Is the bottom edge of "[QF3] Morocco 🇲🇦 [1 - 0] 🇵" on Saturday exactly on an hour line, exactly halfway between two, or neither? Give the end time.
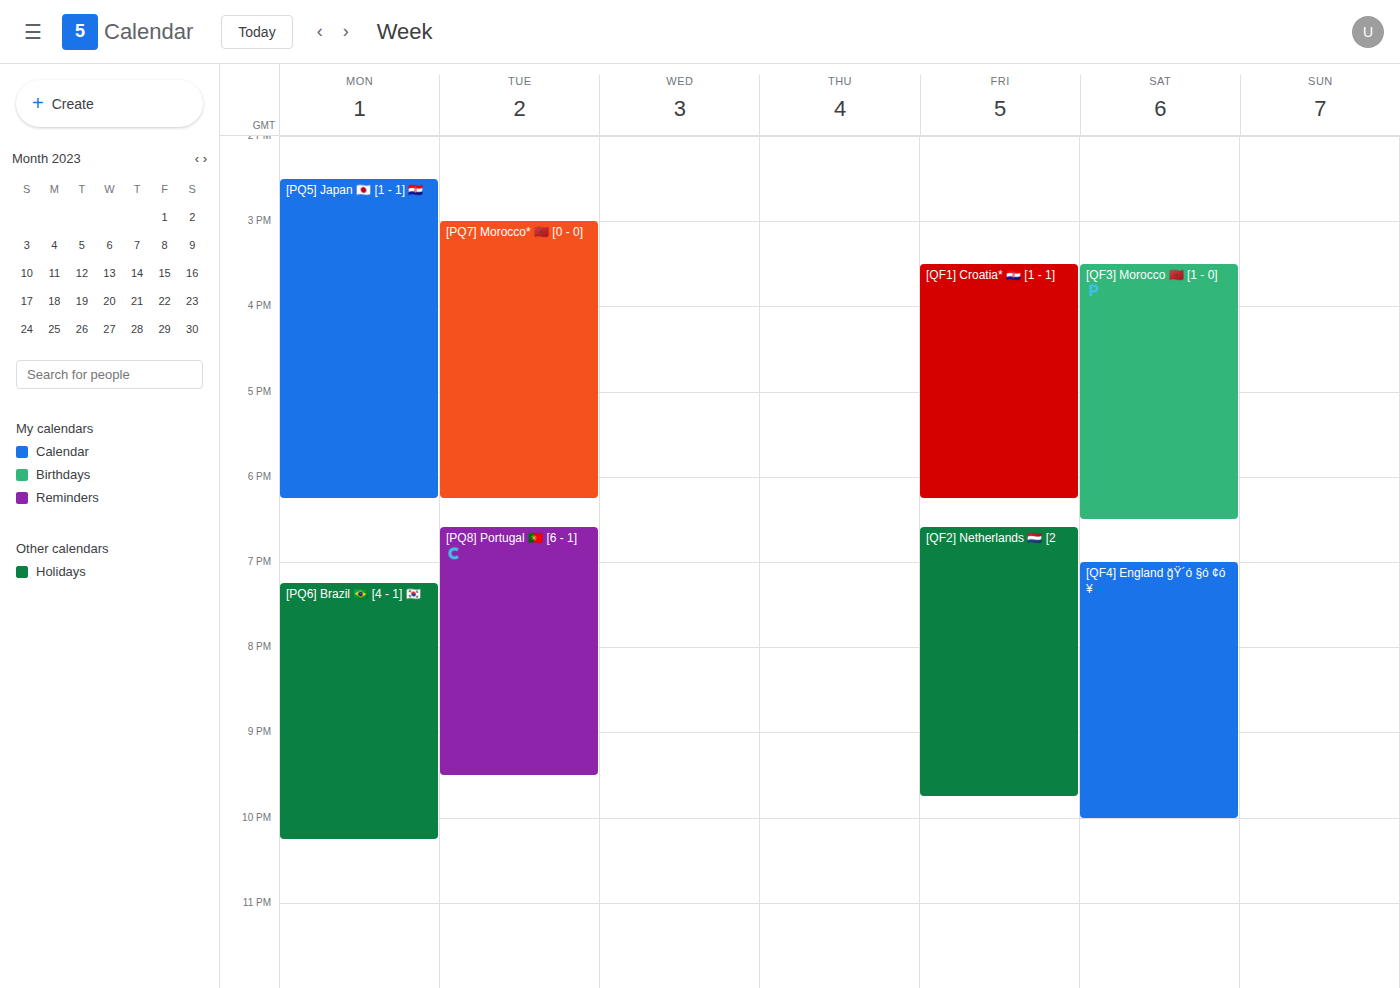
6:30 PM -- halfway between the 6 PM and 7 PM lines.